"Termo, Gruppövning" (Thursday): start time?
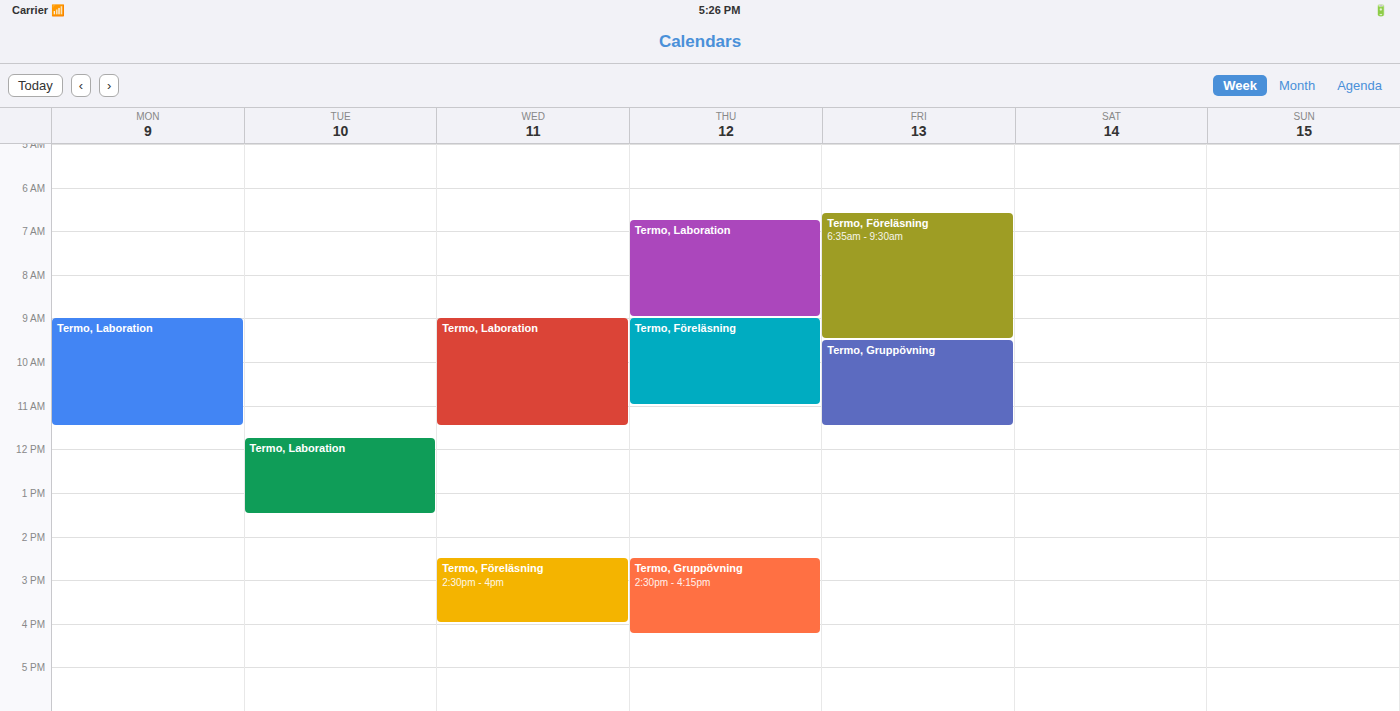
2:30 PM